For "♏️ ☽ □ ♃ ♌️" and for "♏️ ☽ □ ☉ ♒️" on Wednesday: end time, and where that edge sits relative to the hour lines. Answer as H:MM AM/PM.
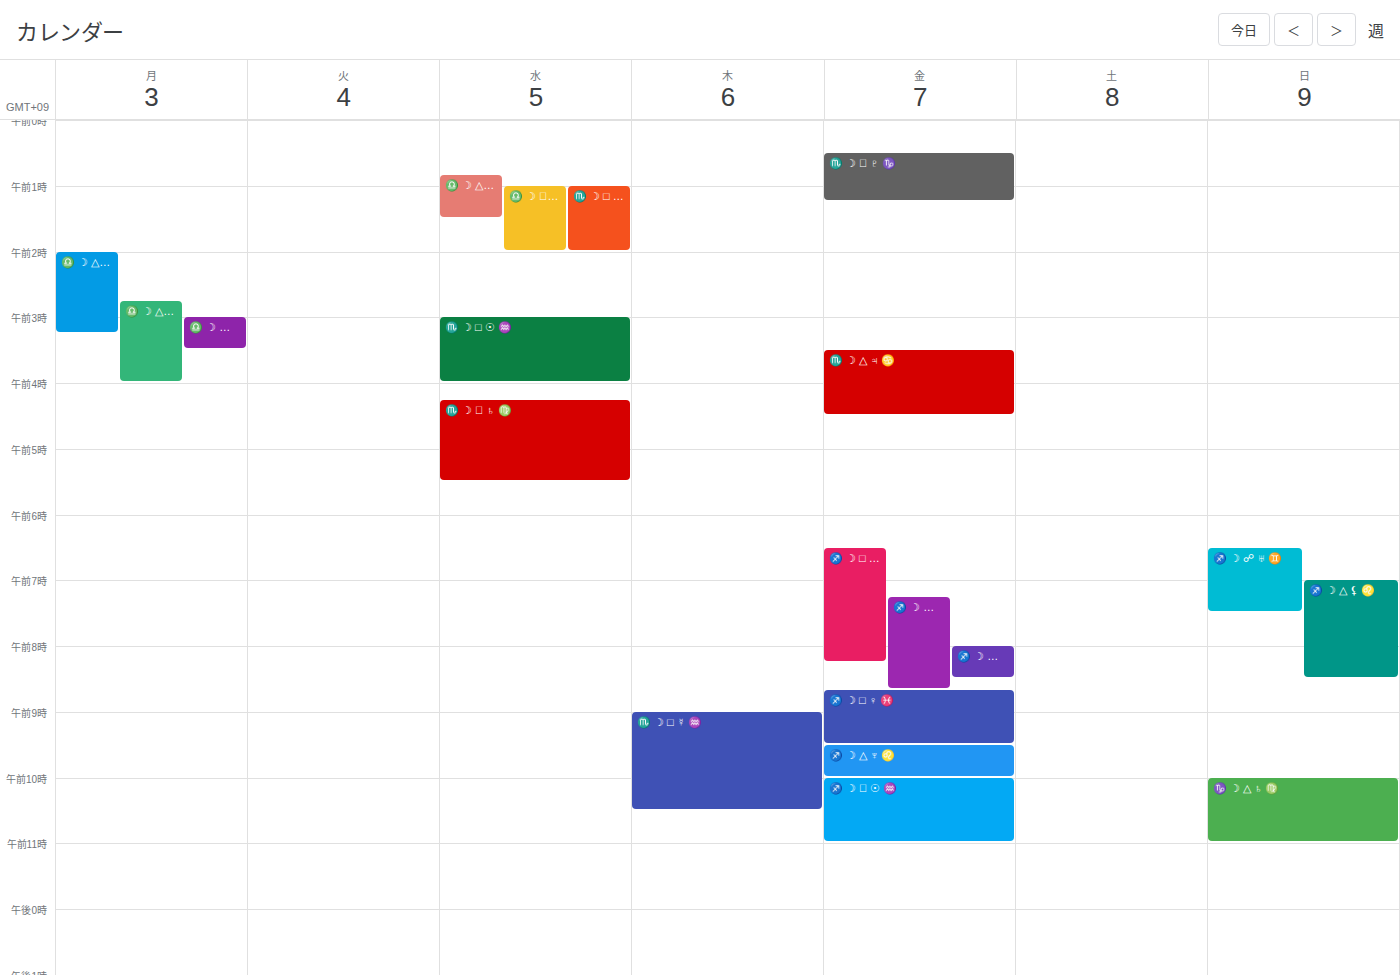
"♏️ ☽ □ ♃ ♌️": 2:00 AM, exactly on the 2 AM line. "♏️ ☽ □ ☉ ♒️": 4:00 AM, exactly on the 4 AM line.